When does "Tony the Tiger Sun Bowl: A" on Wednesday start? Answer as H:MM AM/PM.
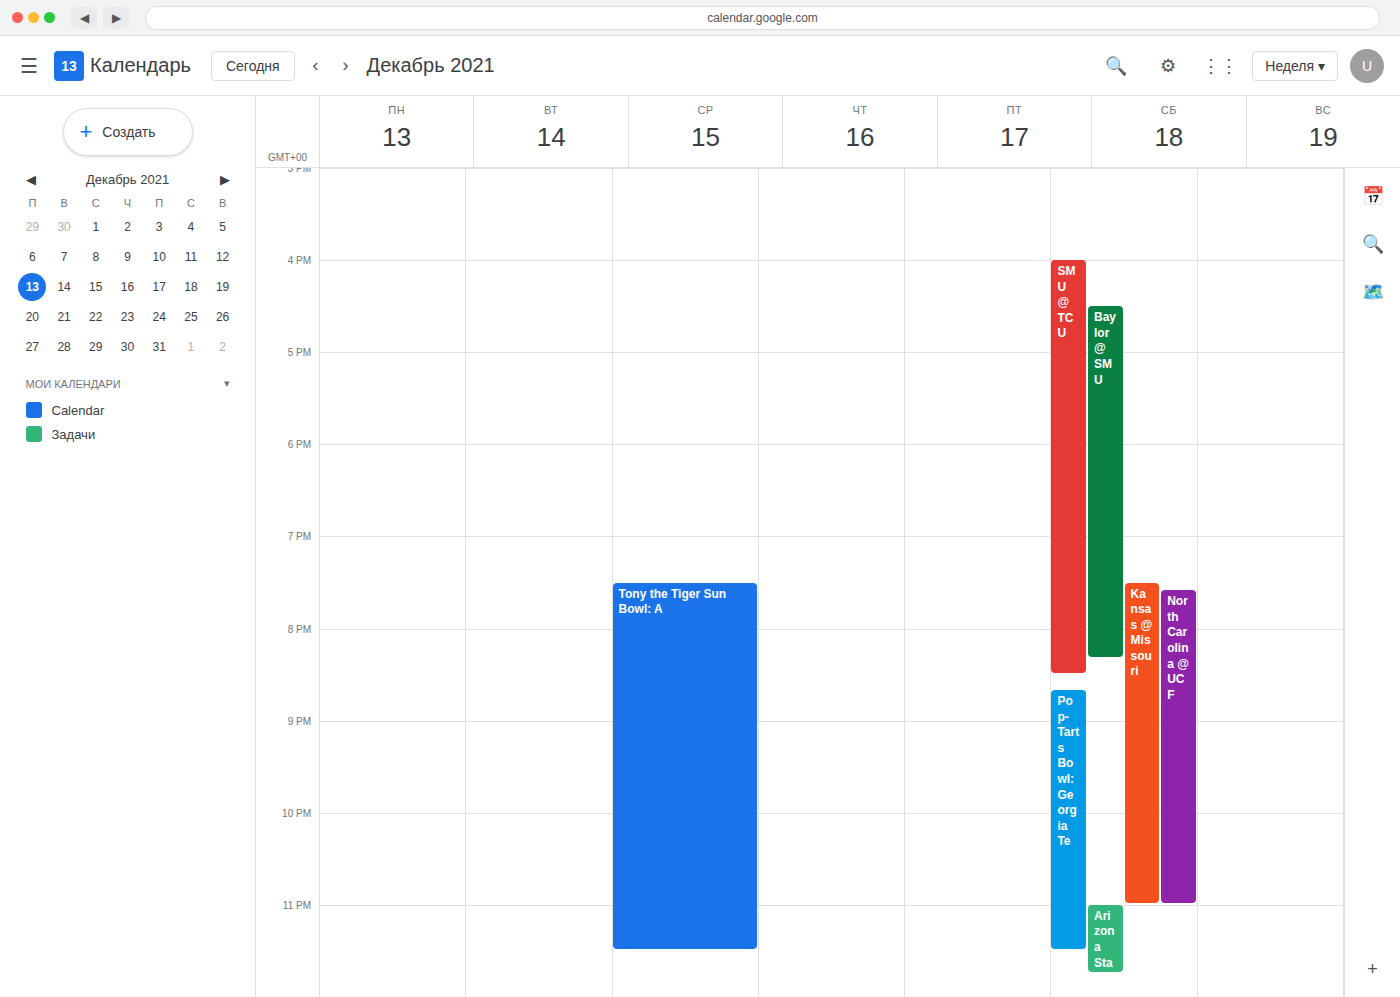
7:30 PM